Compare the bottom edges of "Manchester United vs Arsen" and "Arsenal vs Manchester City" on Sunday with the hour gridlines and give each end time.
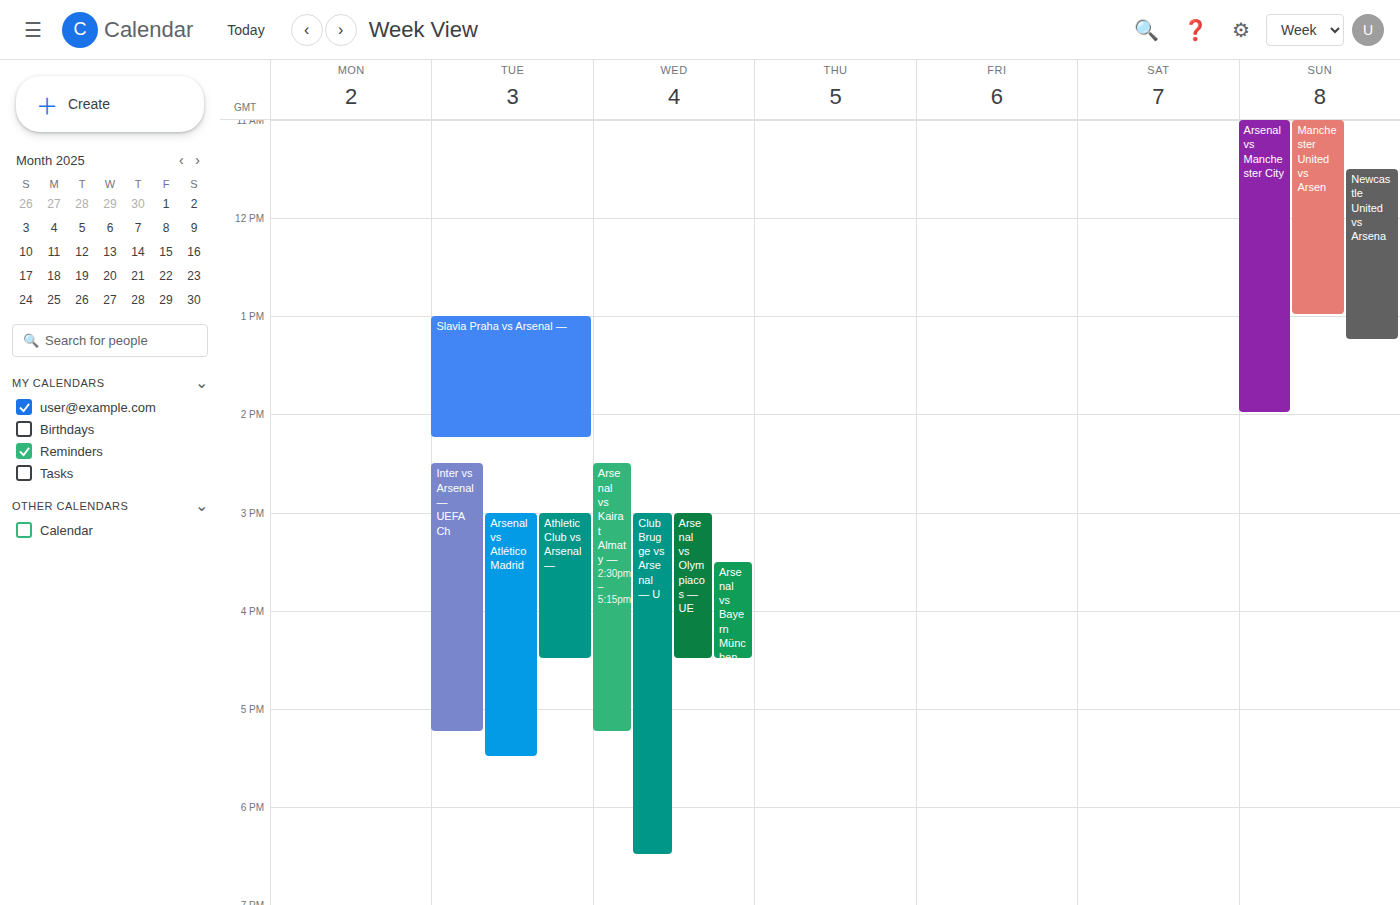
"Manchester United vs Arsen": 13:00, exactly on the 13:00 line. "Arsenal vs Manchester City": 14:00, exactly on the 14:00 line.